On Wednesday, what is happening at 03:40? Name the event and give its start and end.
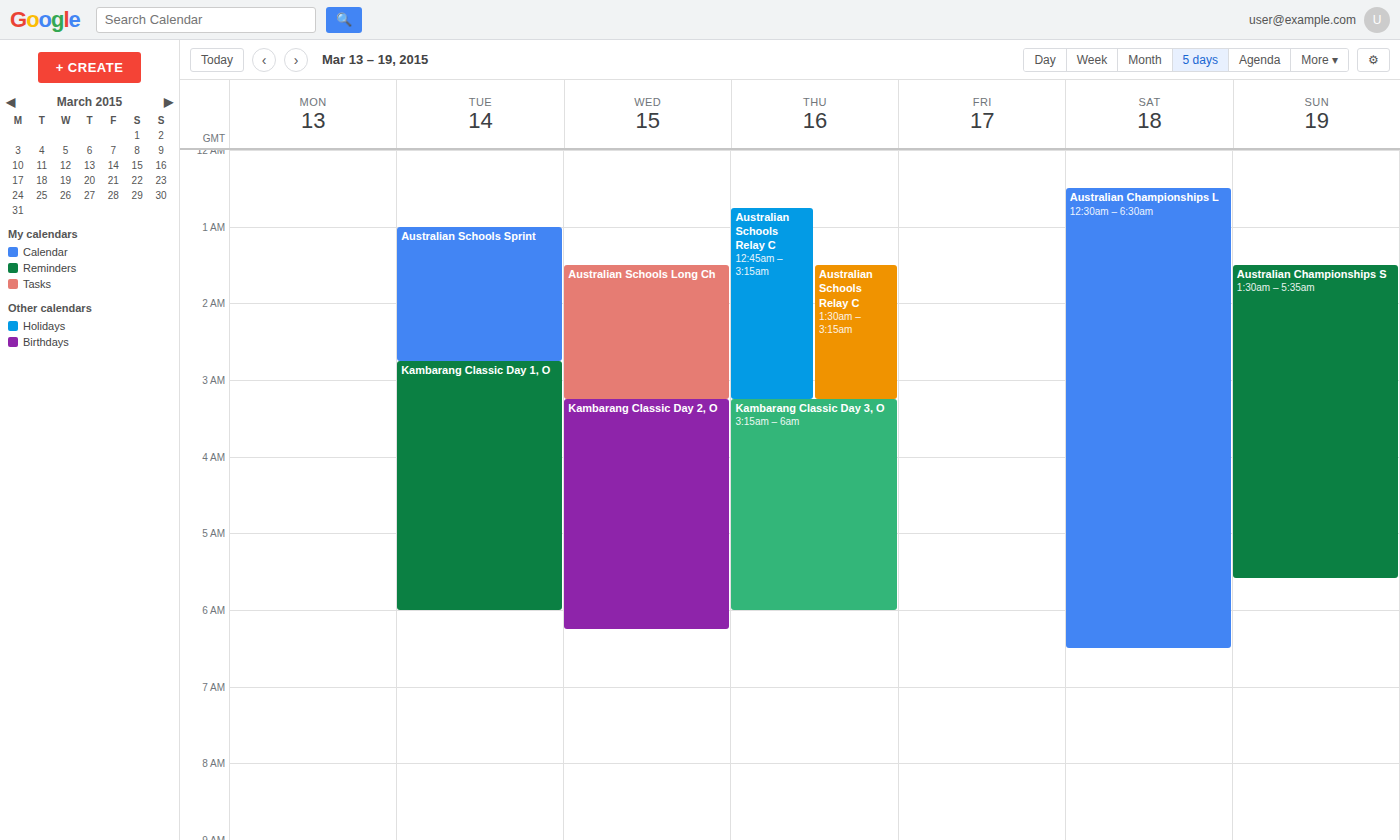
"Kambarang Classic Day 2, O", 03:15 to 06:15